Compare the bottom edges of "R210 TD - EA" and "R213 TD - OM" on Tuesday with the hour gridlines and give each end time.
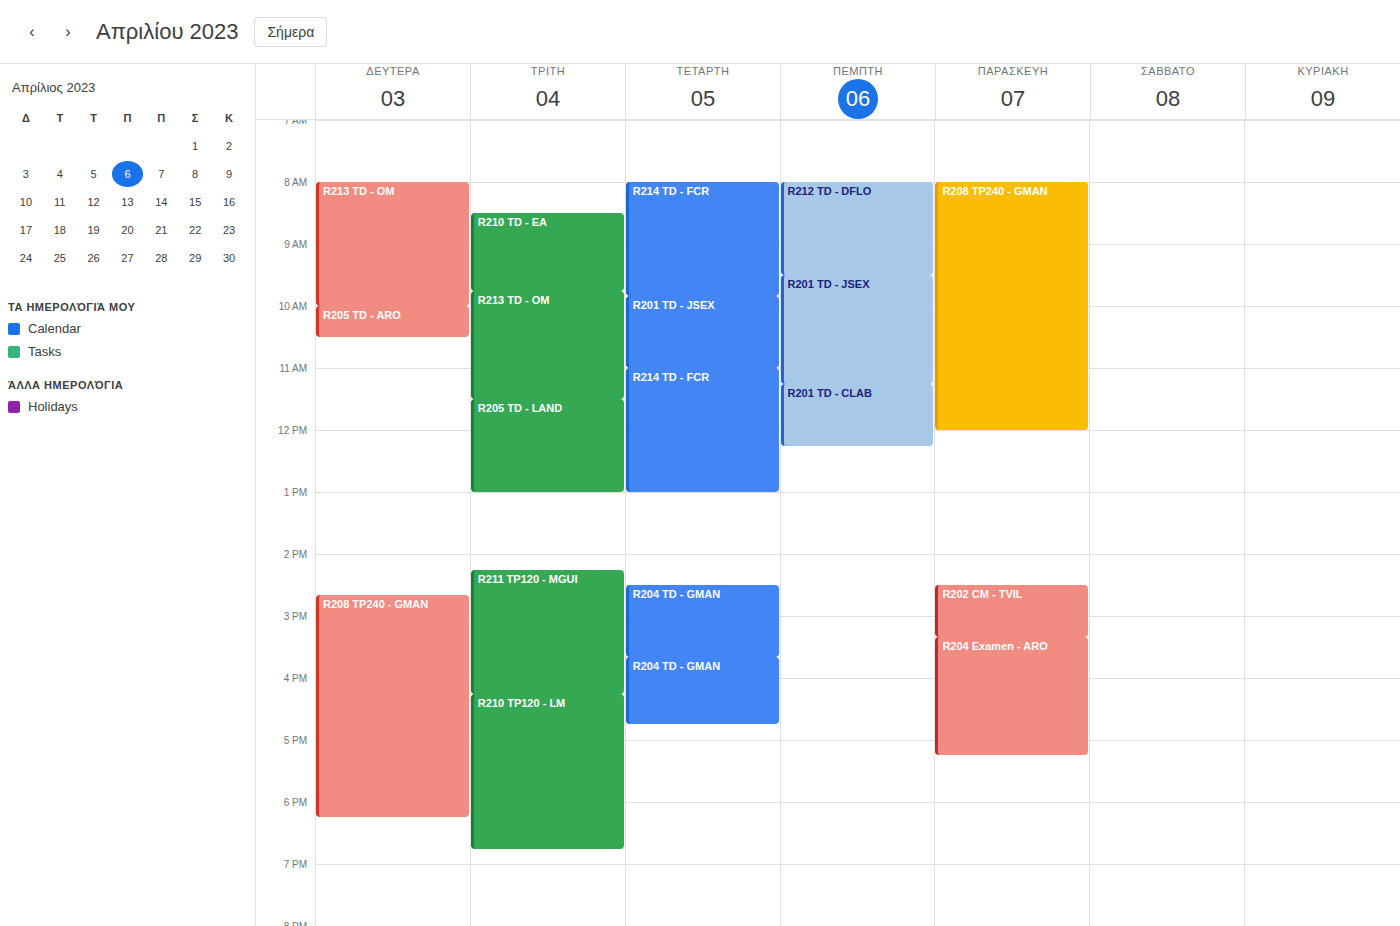
"R210 TD - EA": 9:45 AM, neither: three quarters of the way from the 9 AM line to the 10 AM line. "R213 TD - OM": 11:30 AM, halfway between the 11 AM and 12 PM lines.